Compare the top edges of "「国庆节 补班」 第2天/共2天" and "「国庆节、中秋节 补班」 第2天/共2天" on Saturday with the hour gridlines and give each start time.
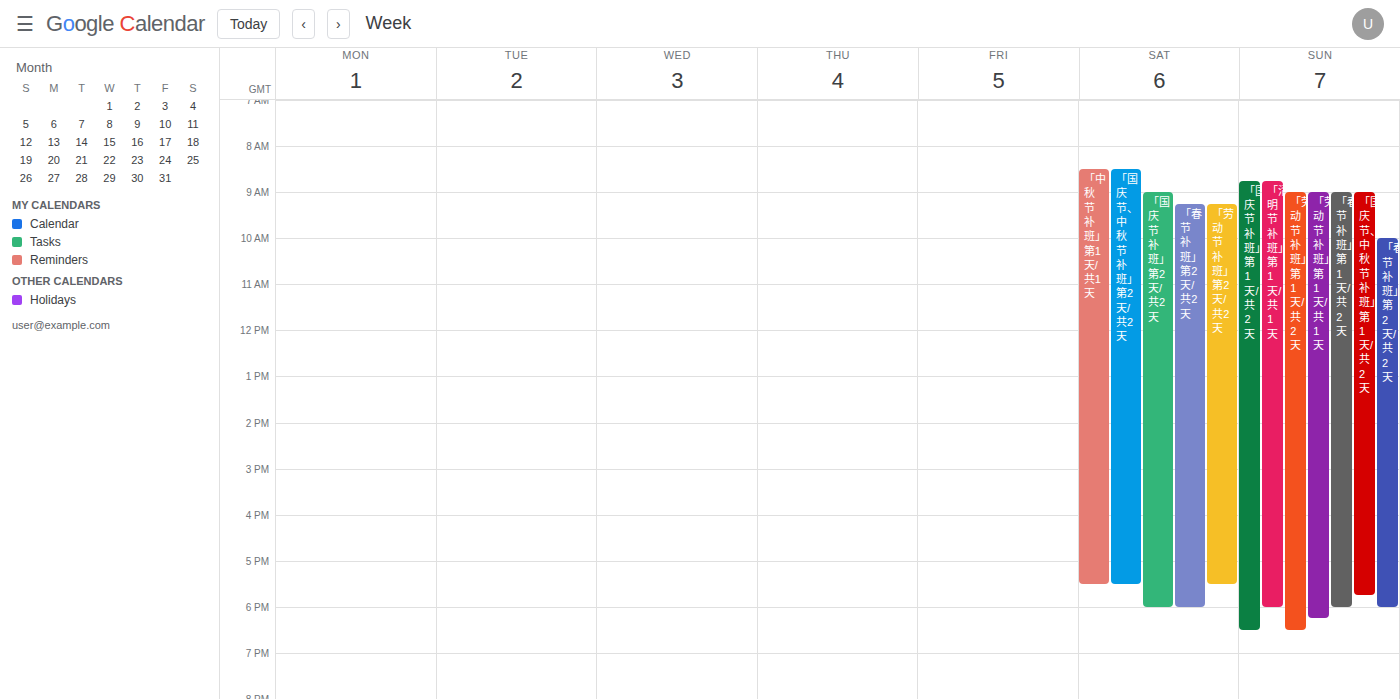
"「国庆节 补班」 第2天/共2天": 9:00 AM, exactly on the 9 AM line. "「国庆节、中秋节 补班」 第2天/共2天": 8:30 AM, halfway between the 8 AM and 9 AM lines.